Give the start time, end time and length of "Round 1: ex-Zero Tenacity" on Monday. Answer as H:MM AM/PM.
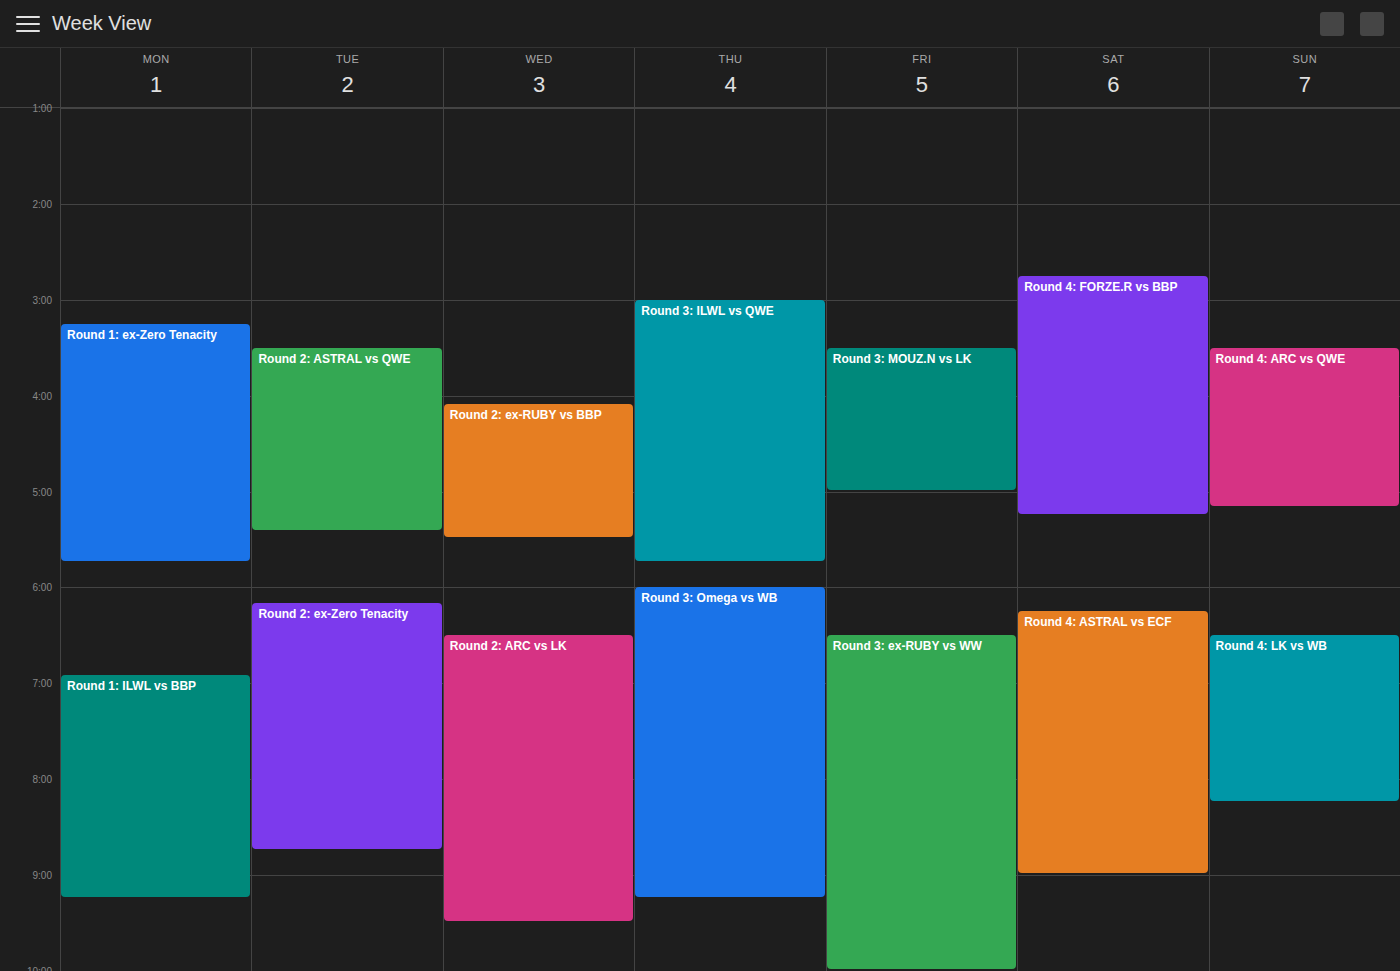
3:15 PM to 5:45 PM, 2 hours 30 minutes